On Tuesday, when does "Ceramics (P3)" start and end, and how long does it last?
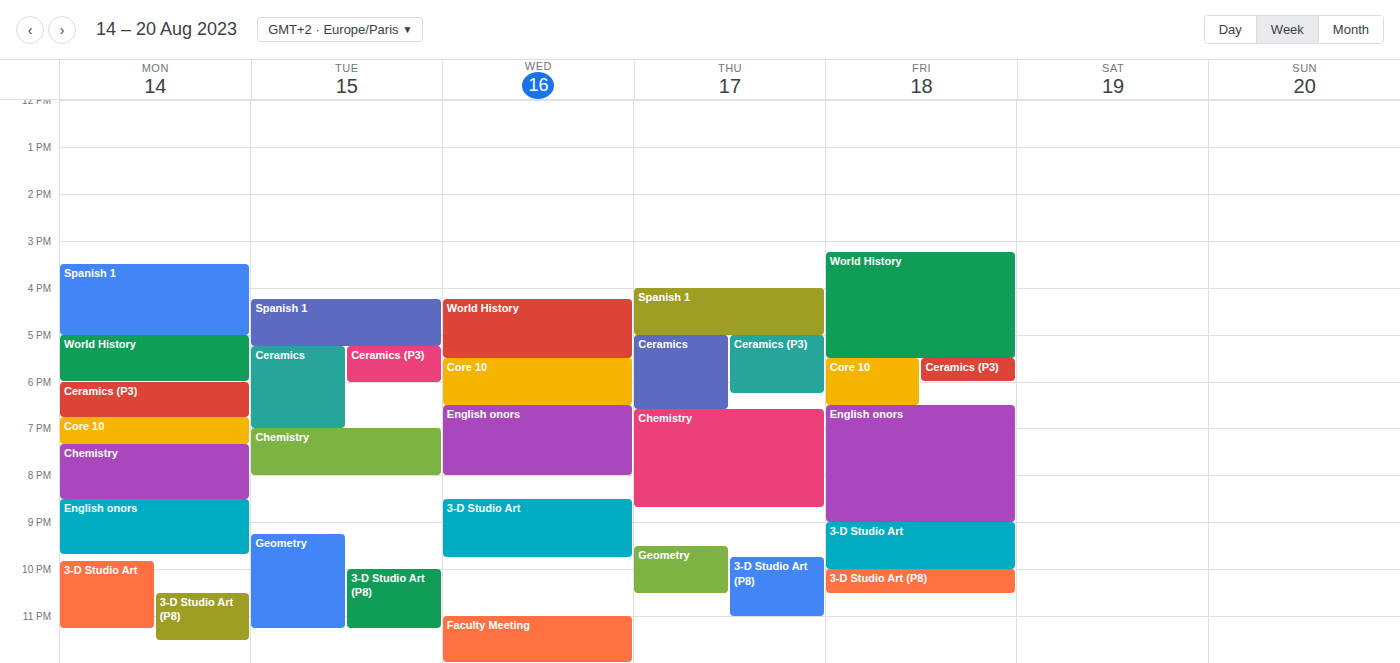
5:15 PM to 6:00 PM, 45 minutes